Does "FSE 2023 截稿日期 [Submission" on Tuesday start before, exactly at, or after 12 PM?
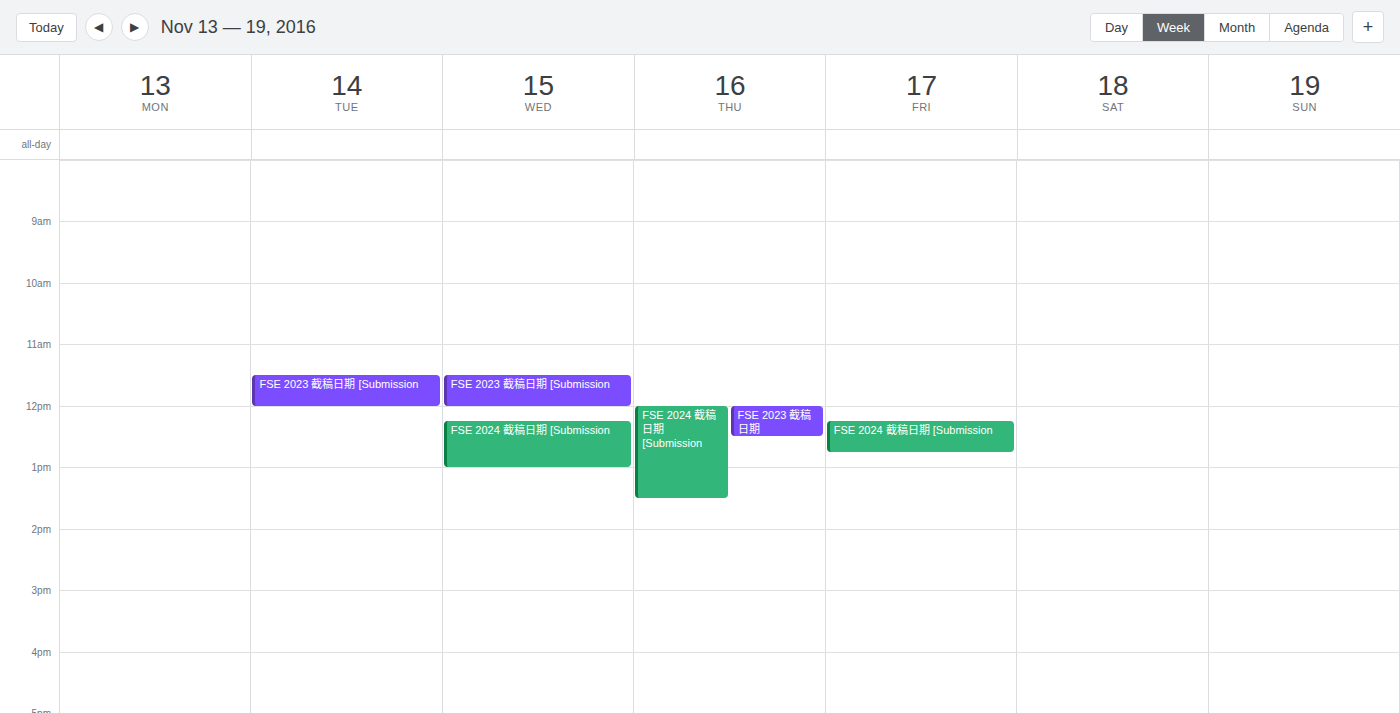
11:30 AM -- before 12 PM, 30 minutes above the 12 PM line.